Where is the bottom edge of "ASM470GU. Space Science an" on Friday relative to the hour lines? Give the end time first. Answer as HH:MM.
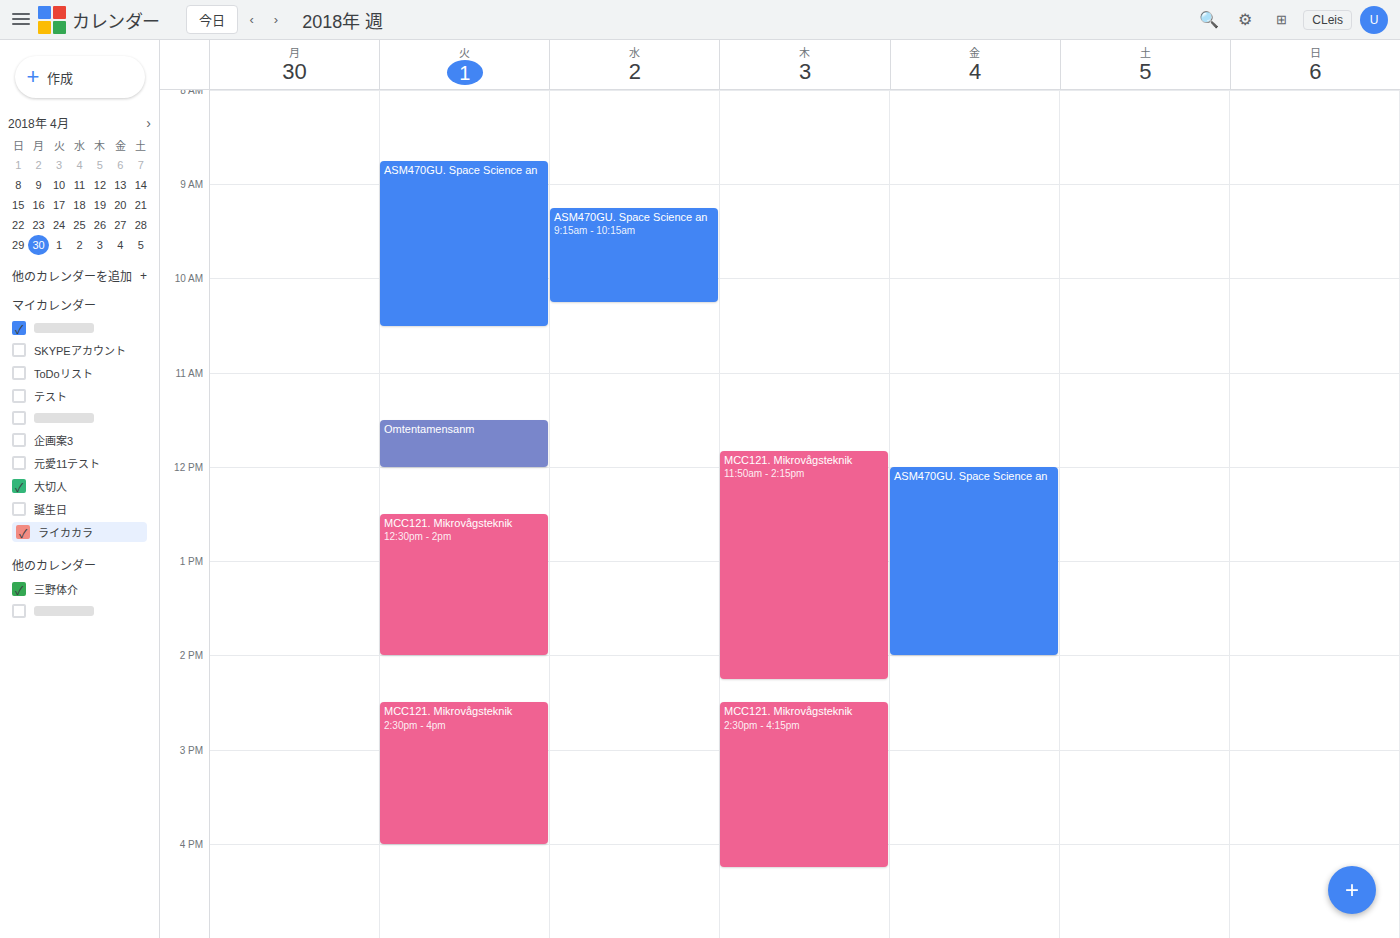
14:00 -- exactly on the 14:00 line.